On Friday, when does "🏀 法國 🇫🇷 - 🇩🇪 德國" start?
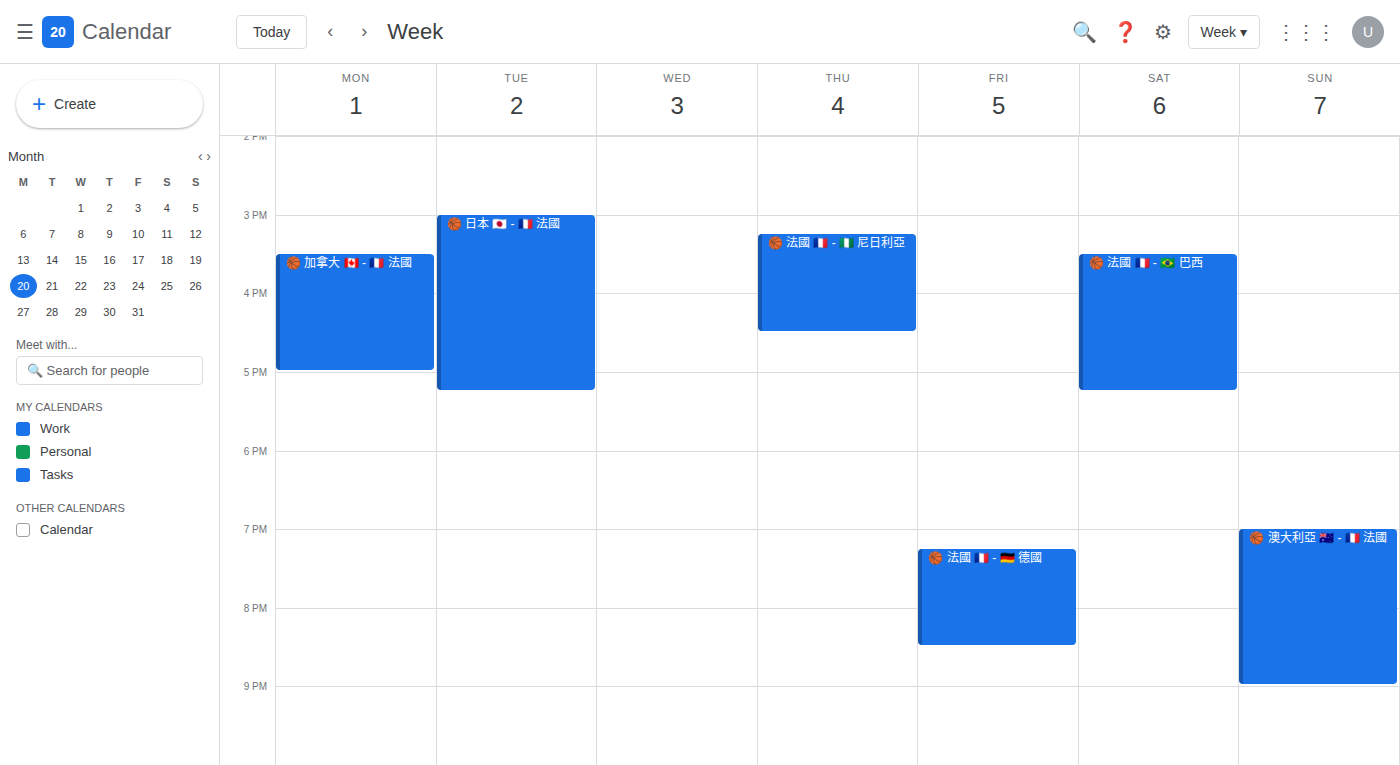
19:15